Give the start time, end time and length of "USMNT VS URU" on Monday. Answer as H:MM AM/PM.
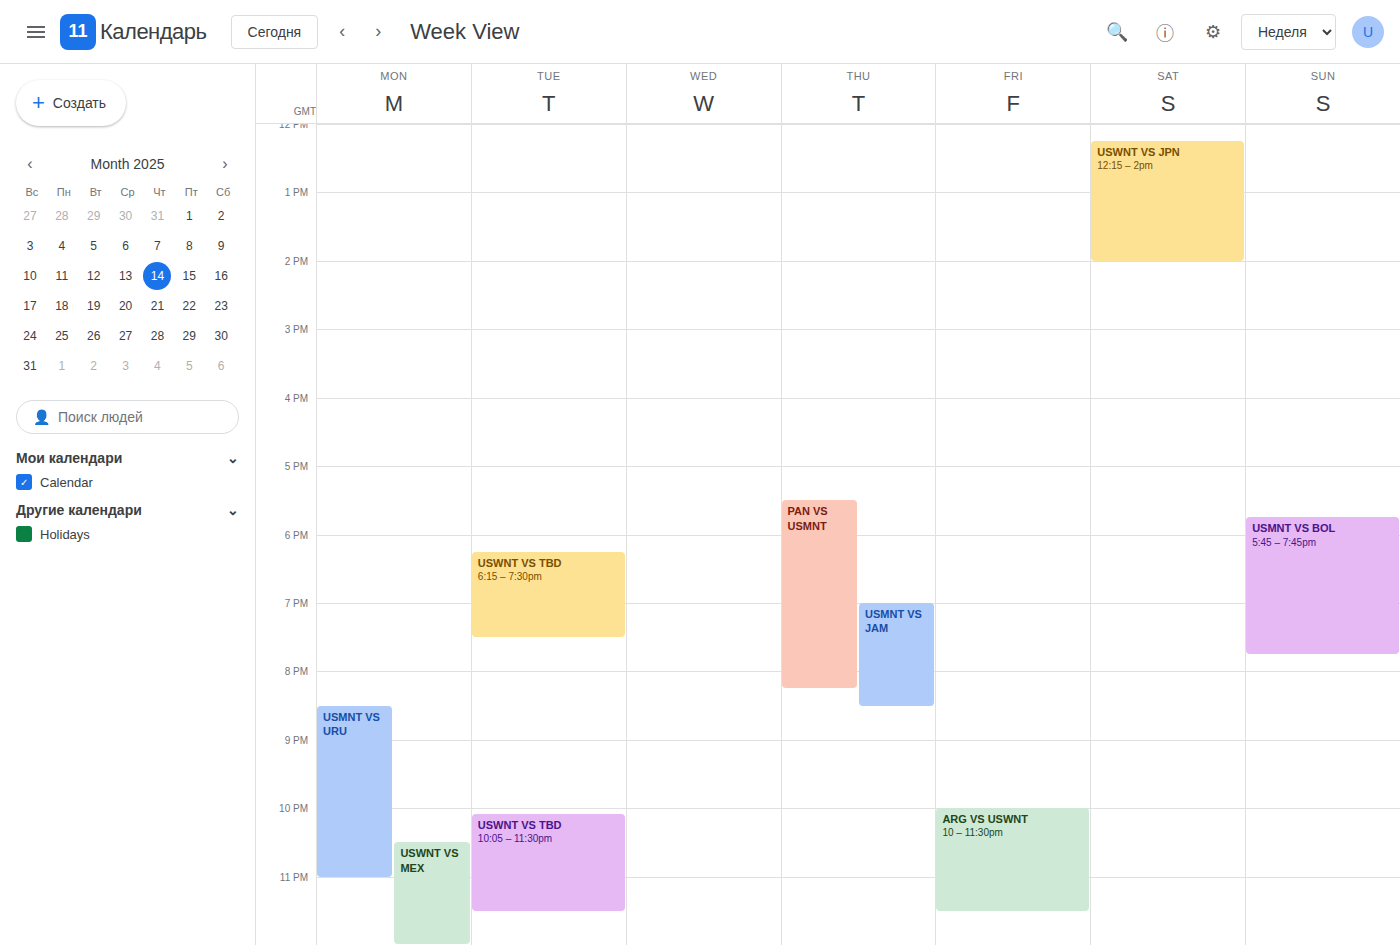
8:30 PM to 11:00 PM, 2 hours 30 minutes